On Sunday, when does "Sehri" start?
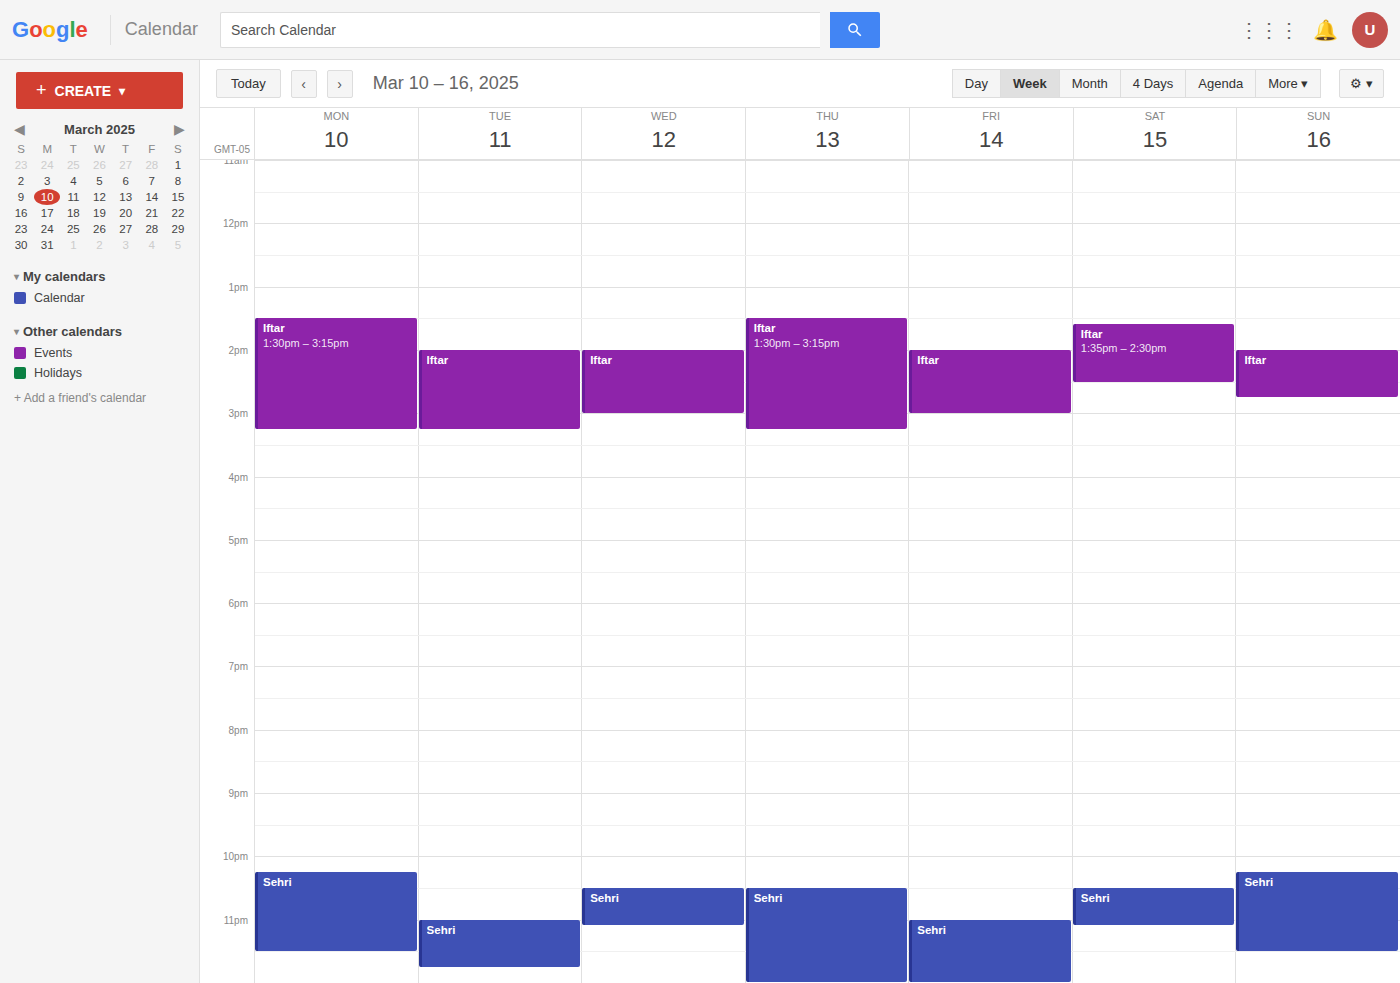
10:15 PM